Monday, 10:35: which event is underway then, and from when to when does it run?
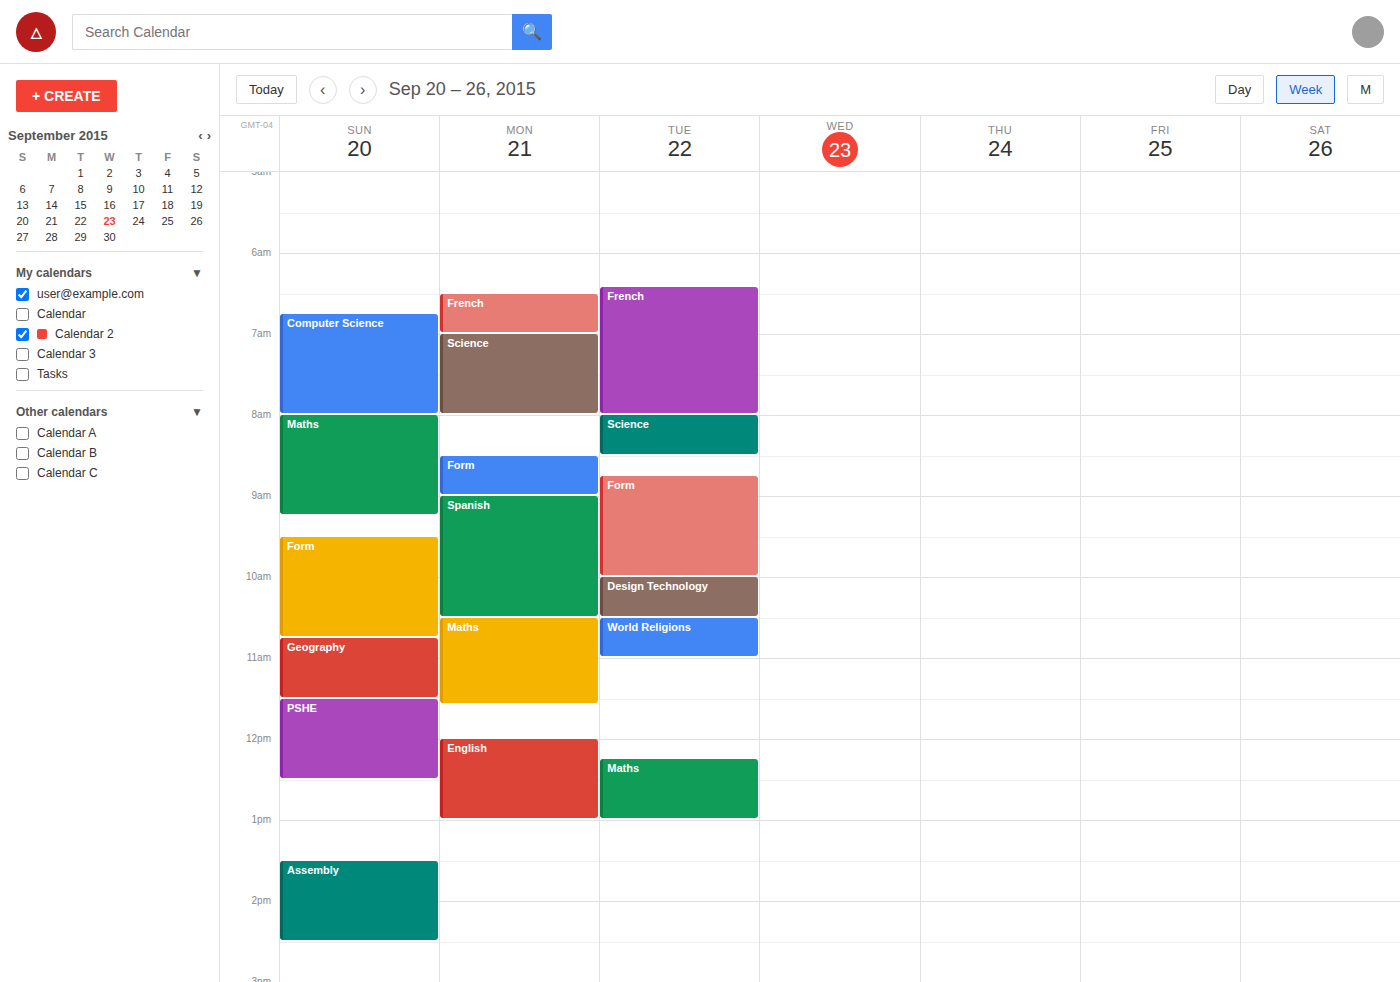
"Maths", 10:30 to 11:35